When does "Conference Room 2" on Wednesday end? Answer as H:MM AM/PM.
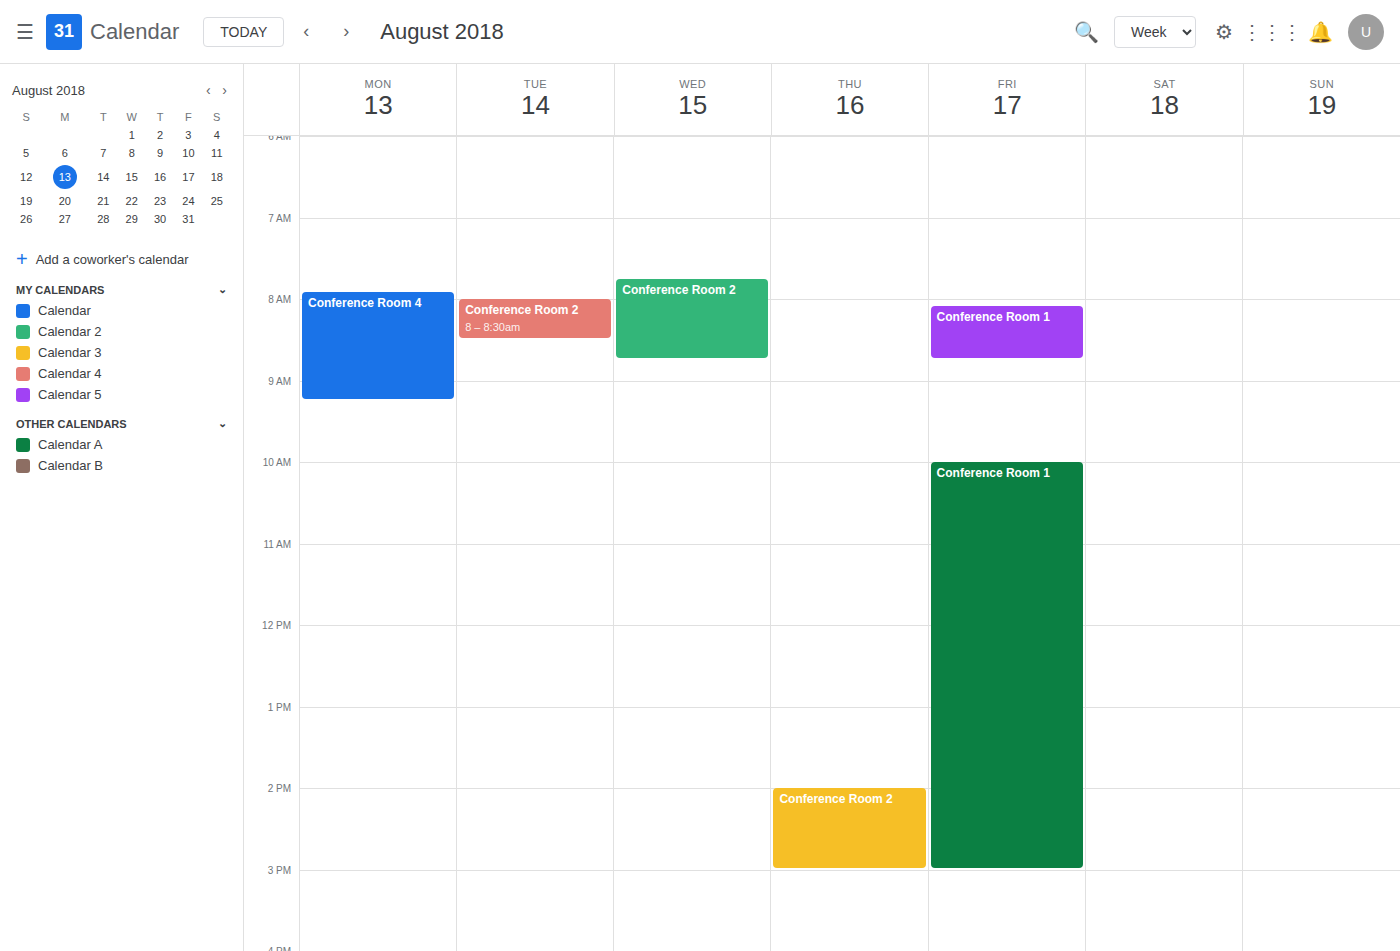
8:45 AM